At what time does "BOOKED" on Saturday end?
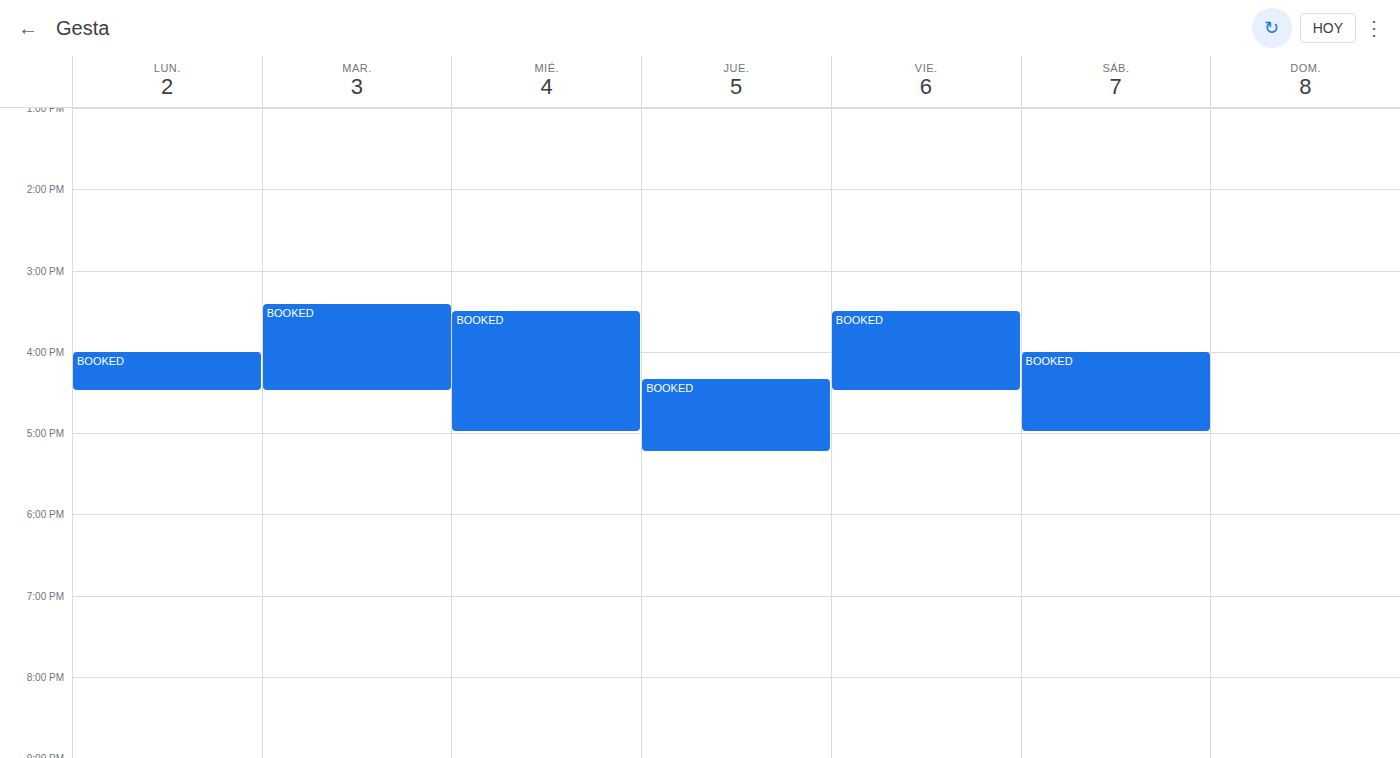
5:00 PM